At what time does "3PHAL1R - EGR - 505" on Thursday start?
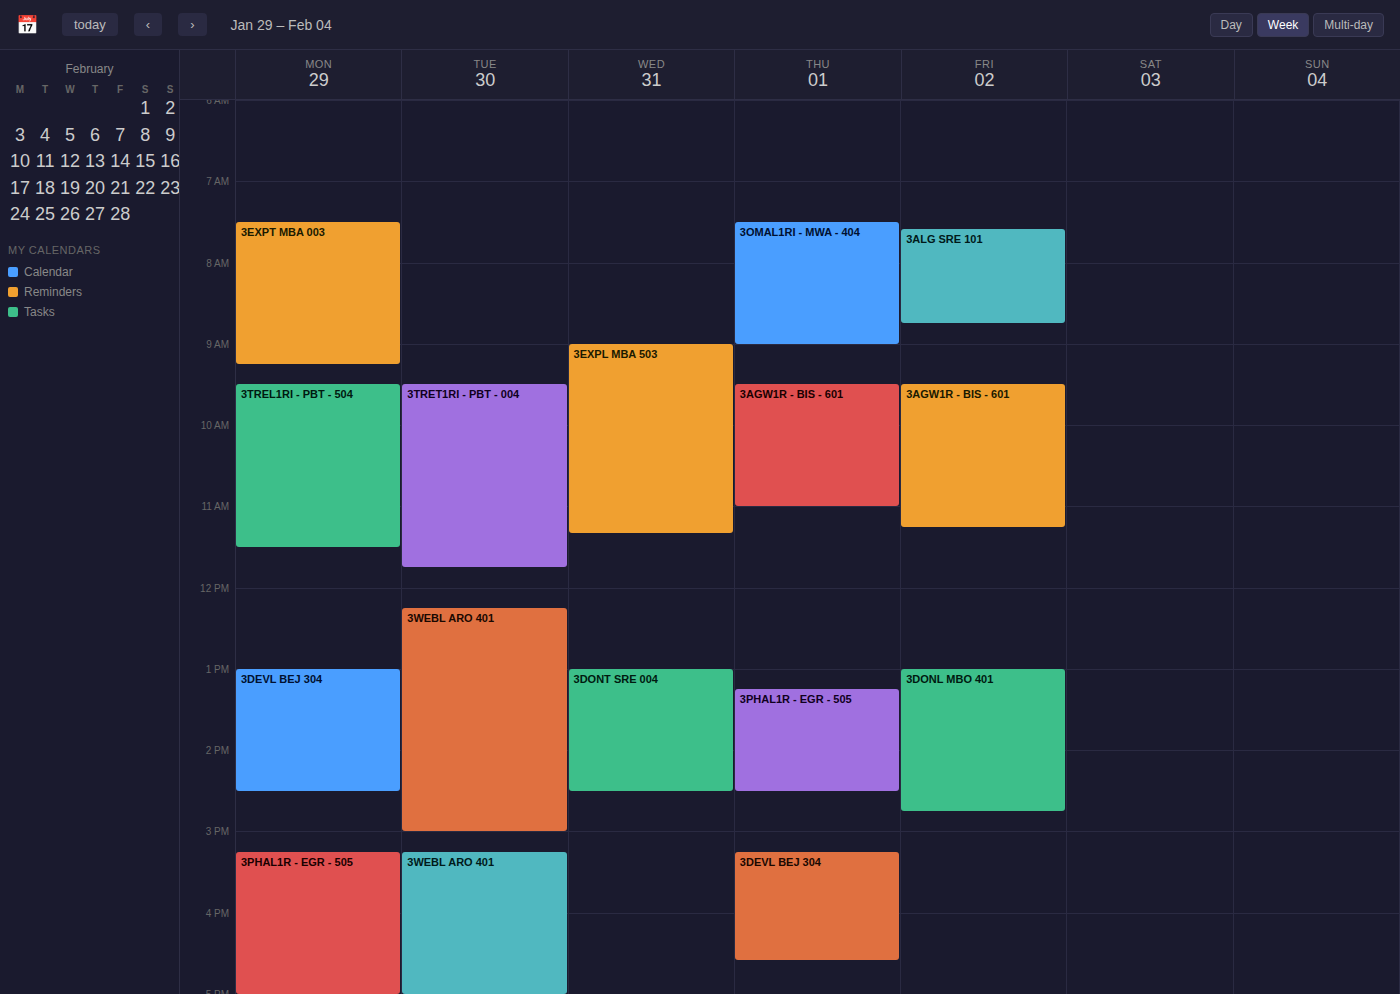
1:15 PM